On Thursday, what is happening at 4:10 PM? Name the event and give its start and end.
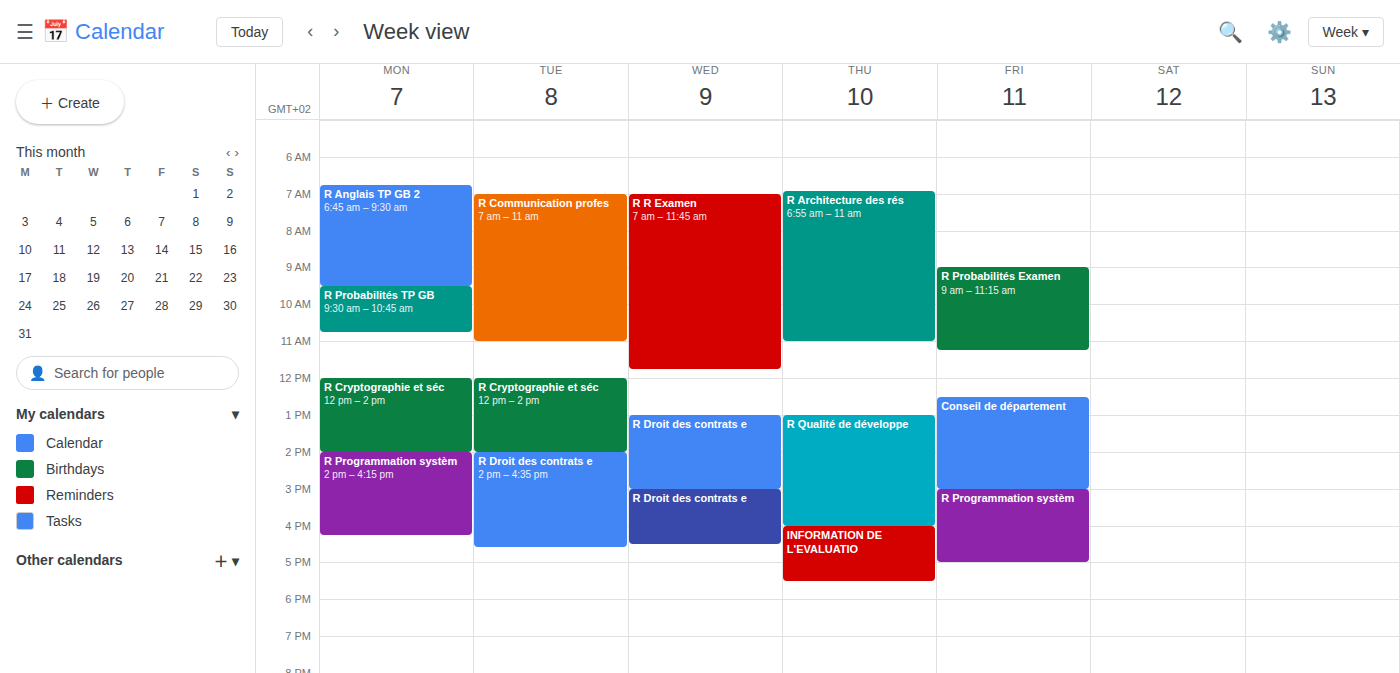
"INFORMATION DE L'EVALUATIO", 4:00 PM to 5:30 PM